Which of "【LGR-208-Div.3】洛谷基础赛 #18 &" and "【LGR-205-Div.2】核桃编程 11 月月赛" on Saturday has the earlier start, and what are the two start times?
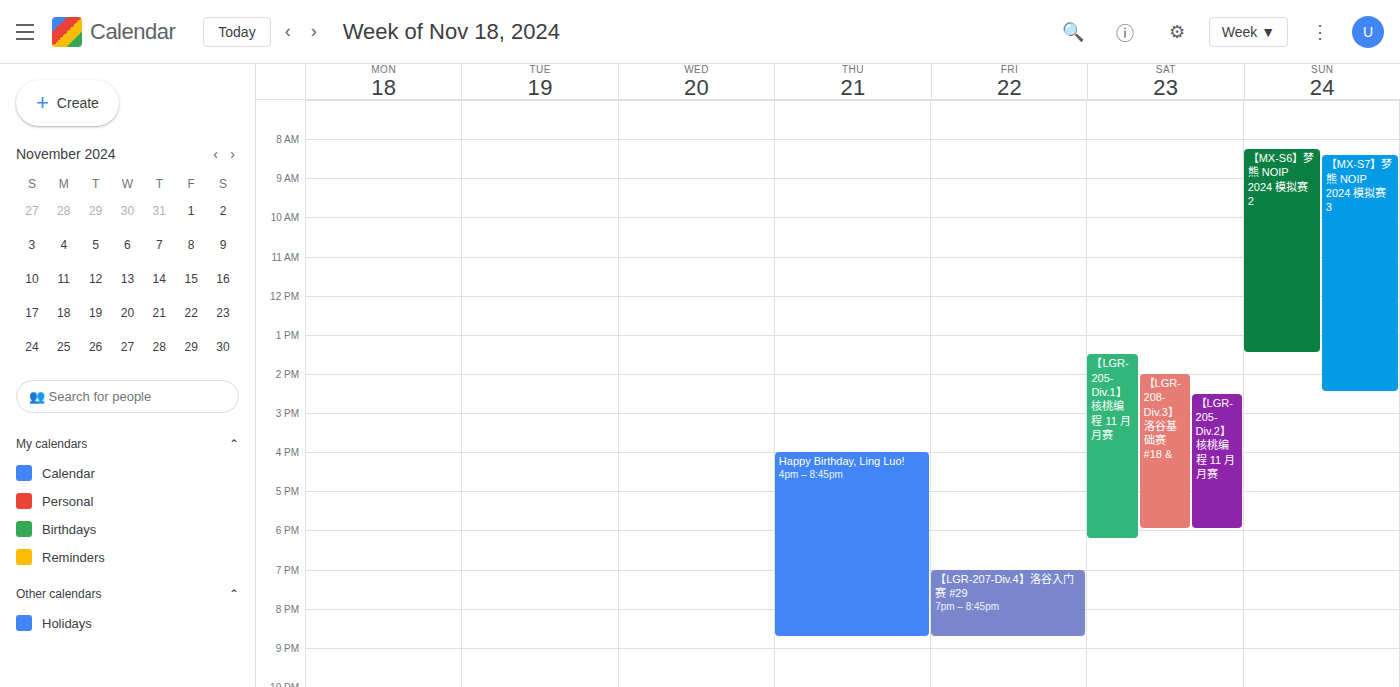
"【LGR-208-Div.3】洛谷基础赛 #18 &" 14:00; "【LGR-205-Div.2】核桃编程 11 月月赛" 14:30.